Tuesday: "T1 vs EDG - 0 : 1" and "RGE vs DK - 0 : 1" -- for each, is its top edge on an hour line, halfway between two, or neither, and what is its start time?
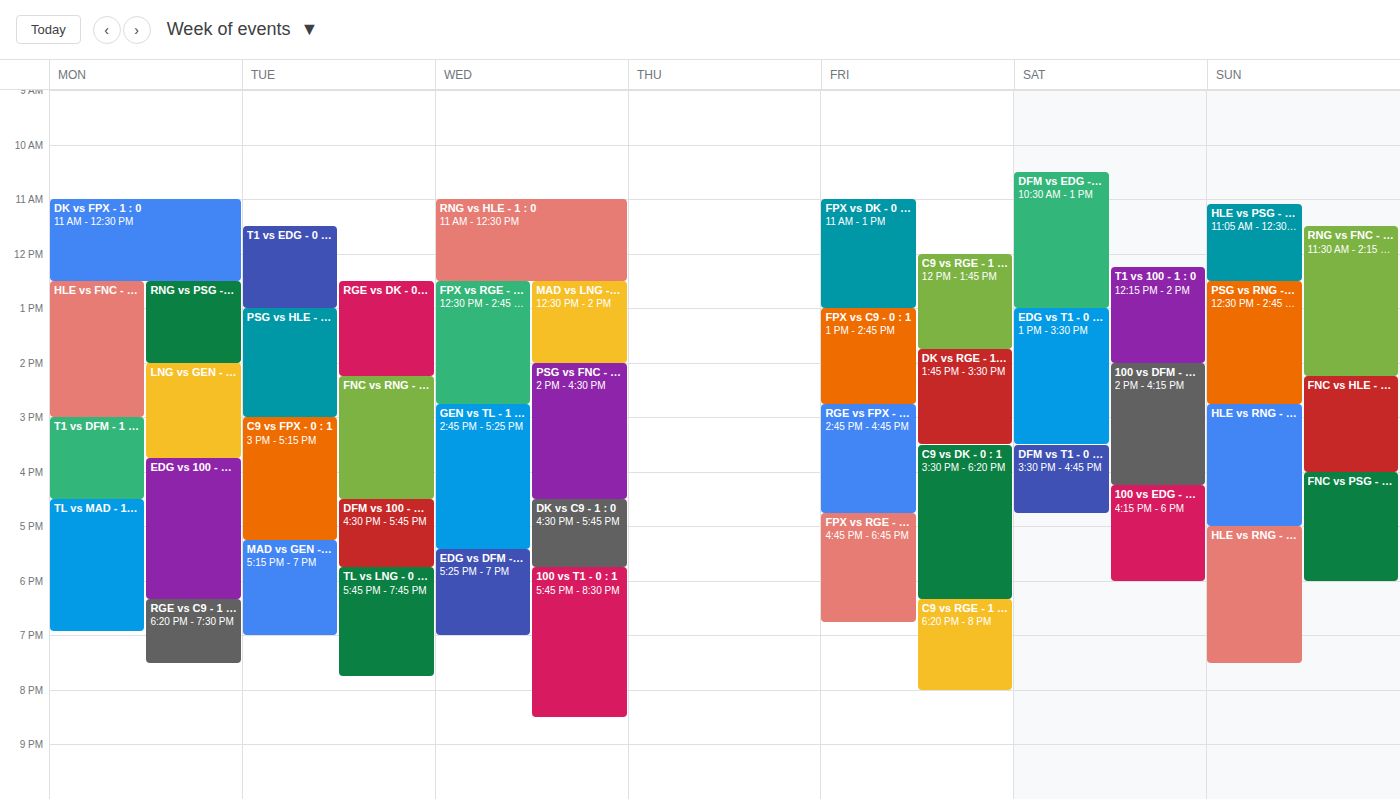
"T1 vs EDG - 0 : 1": 11:30 AM, halfway between the 11 AM and 12 PM lines. "RGE vs DK - 0 : 1": 12:30 PM, halfway between the 12 PM and 1 PM lines.